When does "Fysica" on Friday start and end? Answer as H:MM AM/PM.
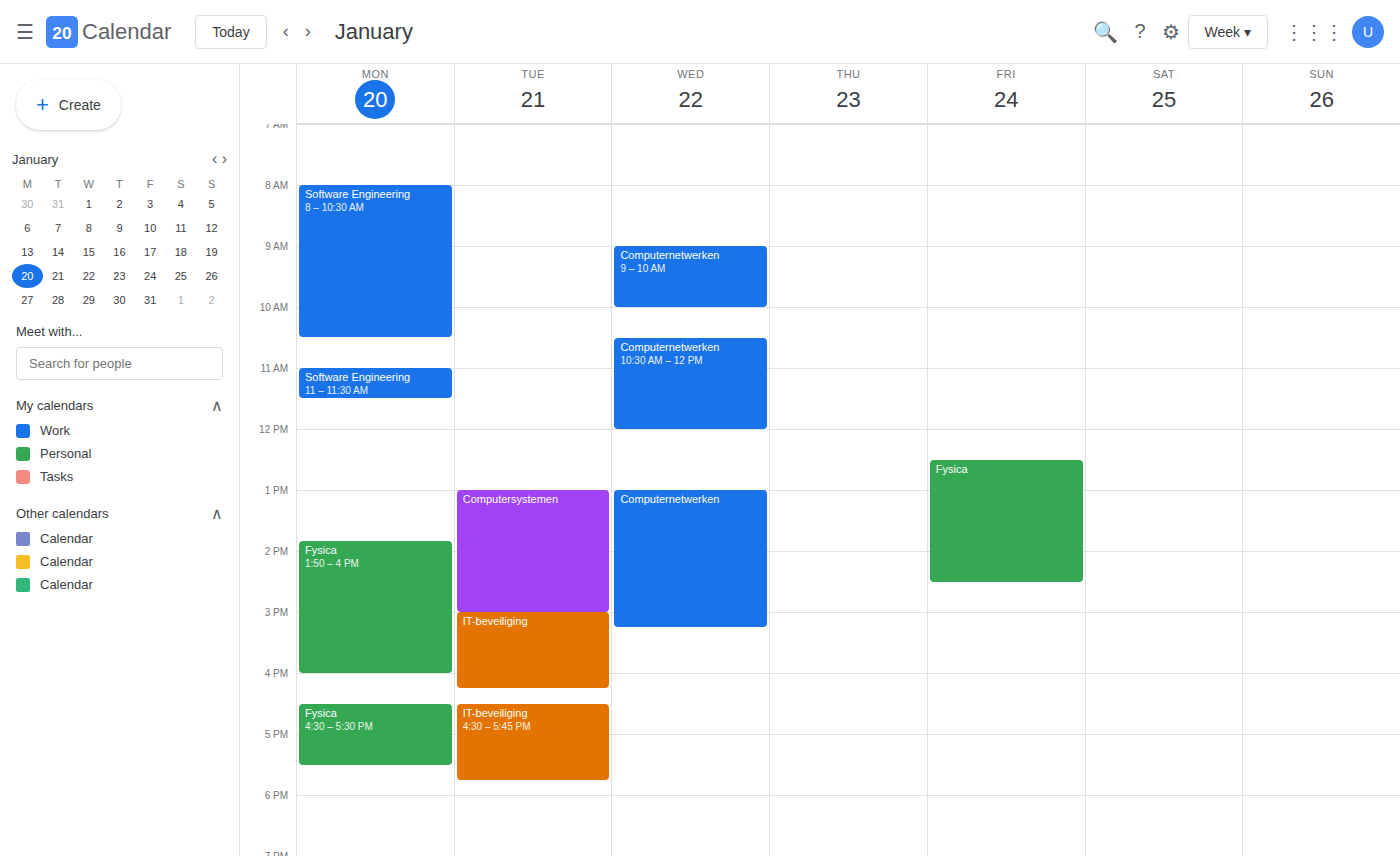
12:30 PM to 2:30 PM